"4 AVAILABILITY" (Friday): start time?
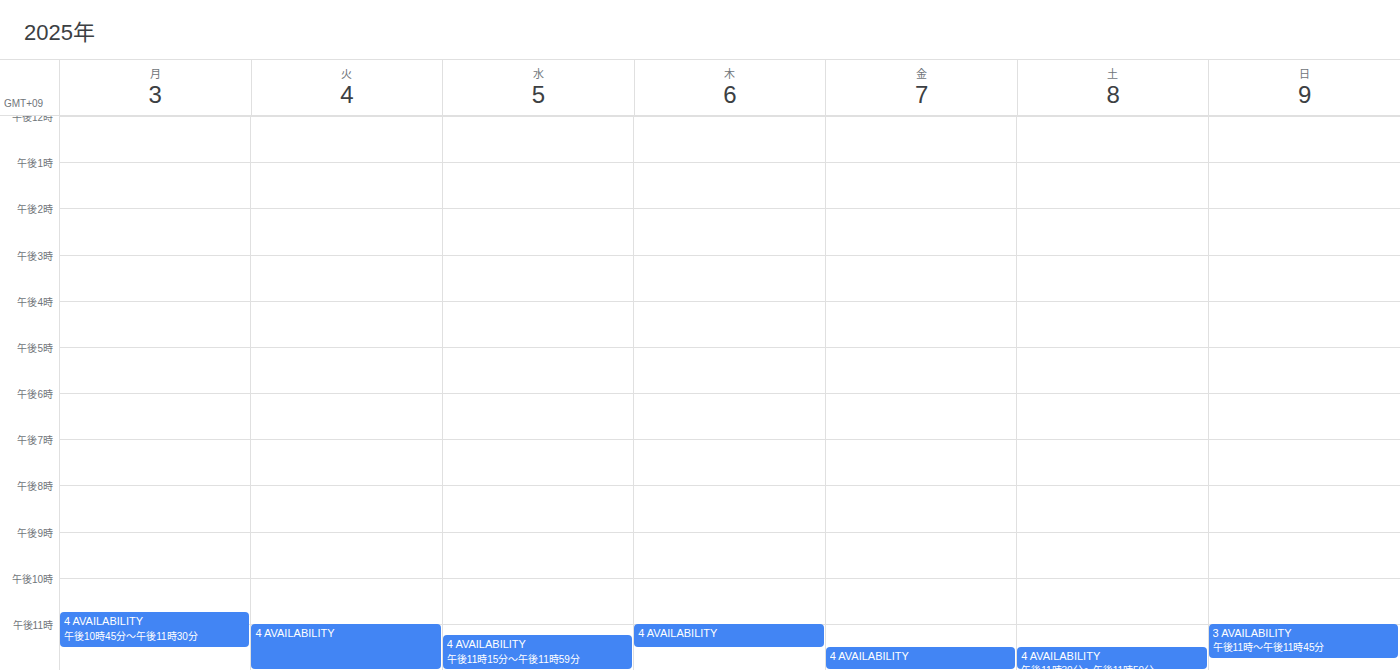
23:30